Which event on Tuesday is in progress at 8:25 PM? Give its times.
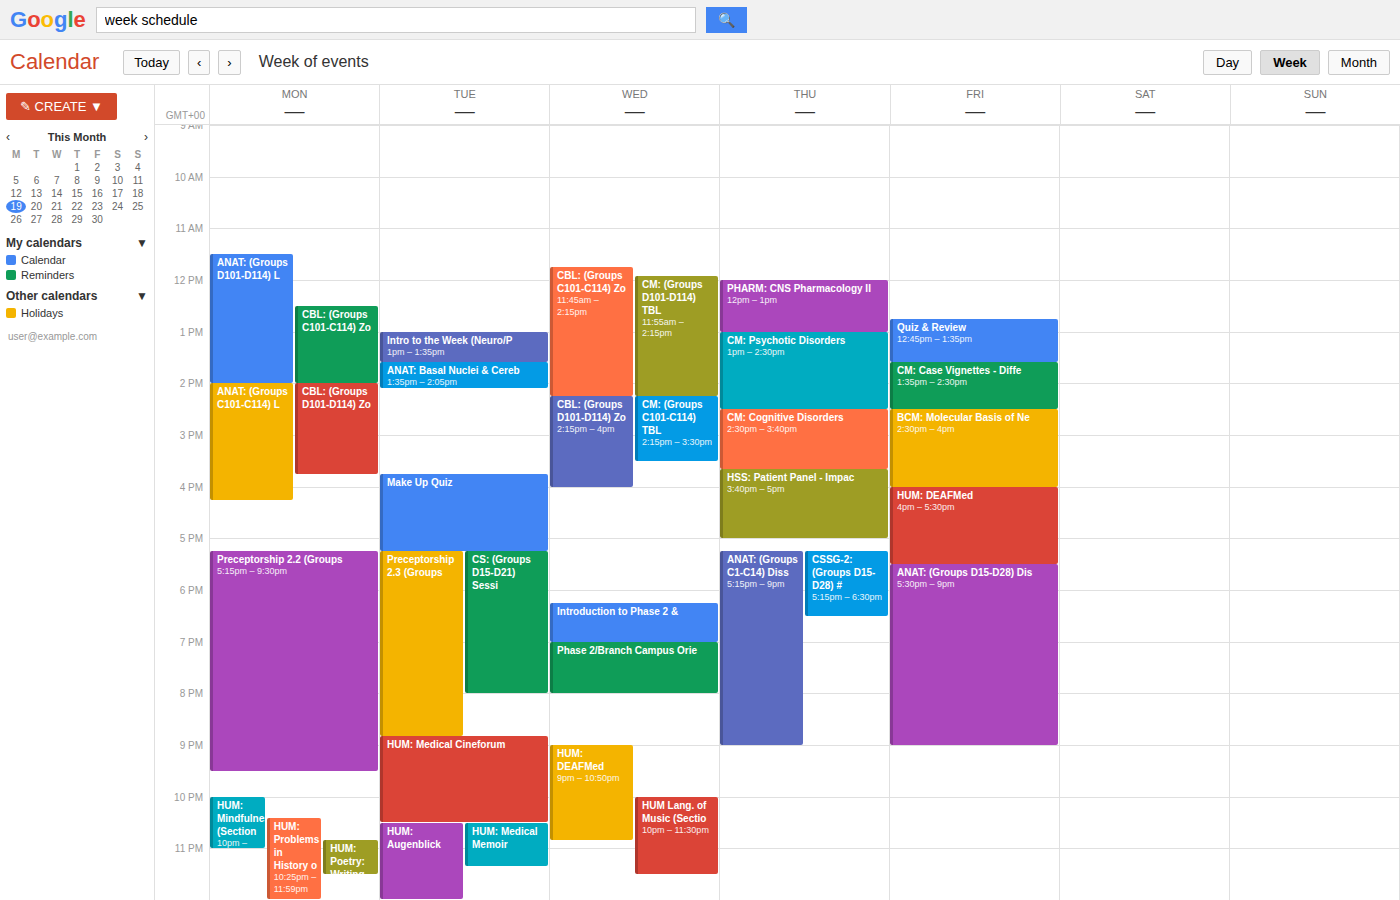
"Preceptorship 2.3 (Groups", 5:15 PM to 8:50 PM